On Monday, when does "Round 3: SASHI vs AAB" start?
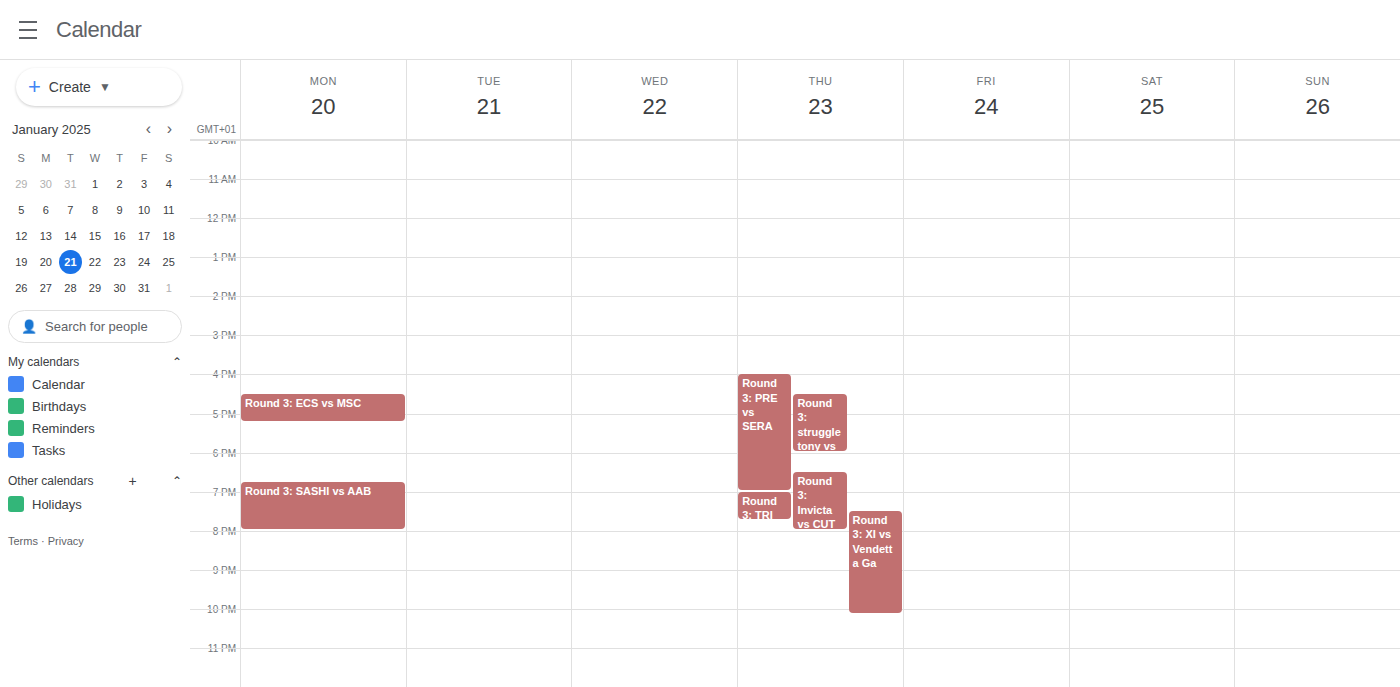
6:45 PM